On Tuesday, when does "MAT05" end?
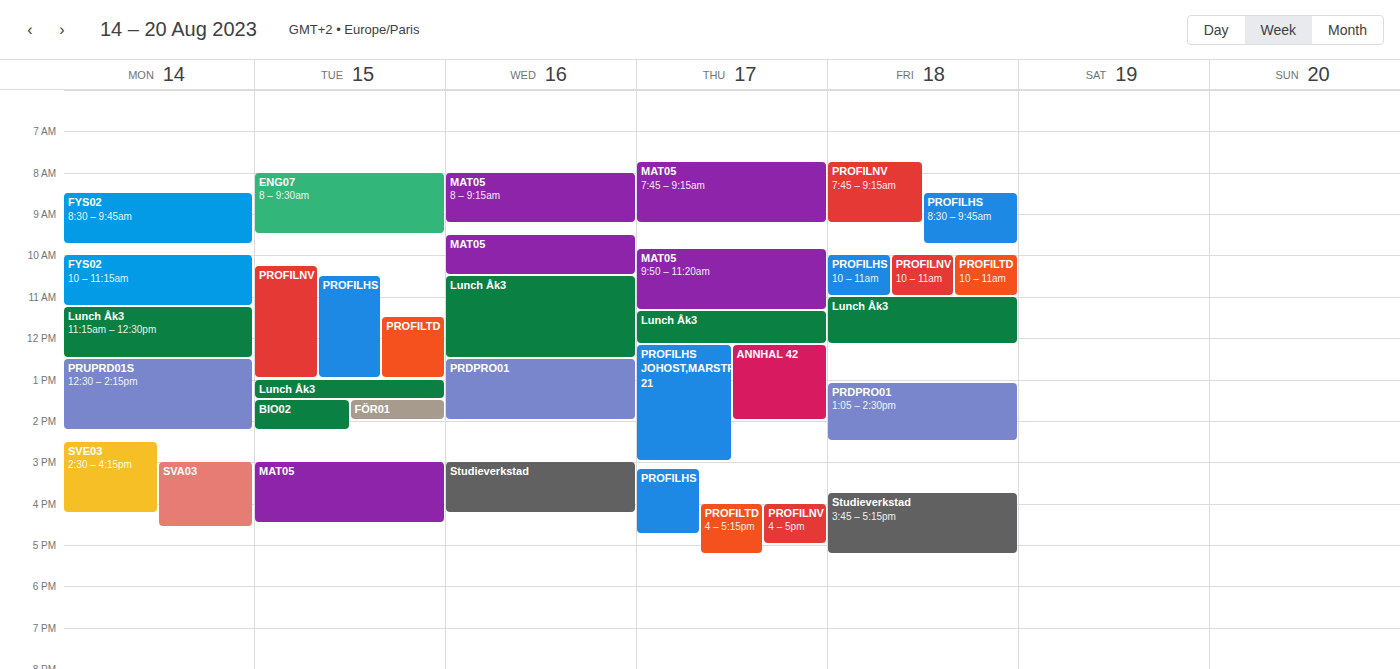
4:30 PM